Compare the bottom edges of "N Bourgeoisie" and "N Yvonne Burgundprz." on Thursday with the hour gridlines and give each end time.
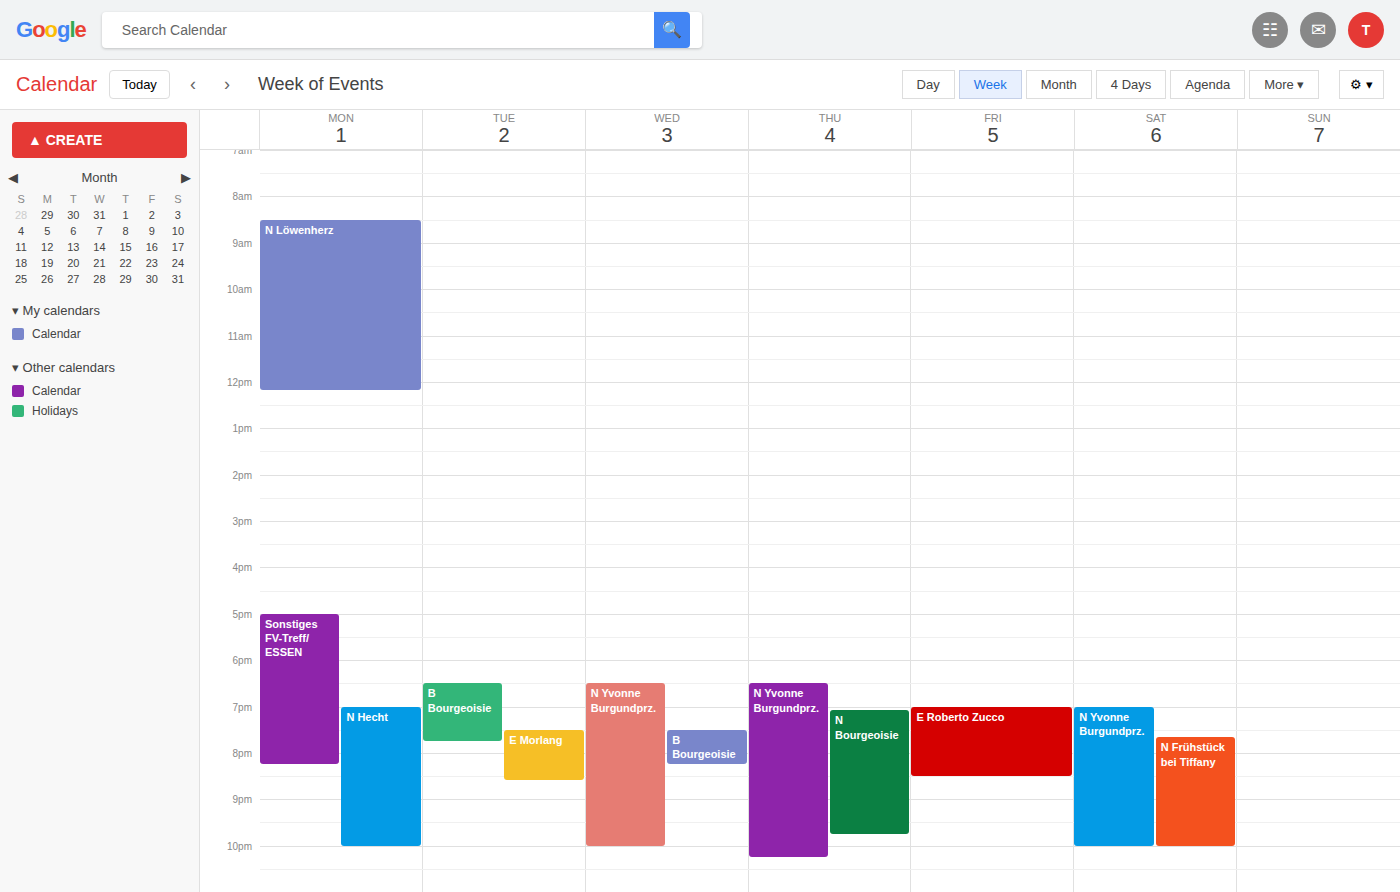
"N Bourgeoisie": 21:45, neither: three quarters of the way from the 21:00 line to the 22:00 line. "N Yvonne Burgundprz.": 22:15, neither: a quarter of the way from the 22:00 line to the 23:00 line.